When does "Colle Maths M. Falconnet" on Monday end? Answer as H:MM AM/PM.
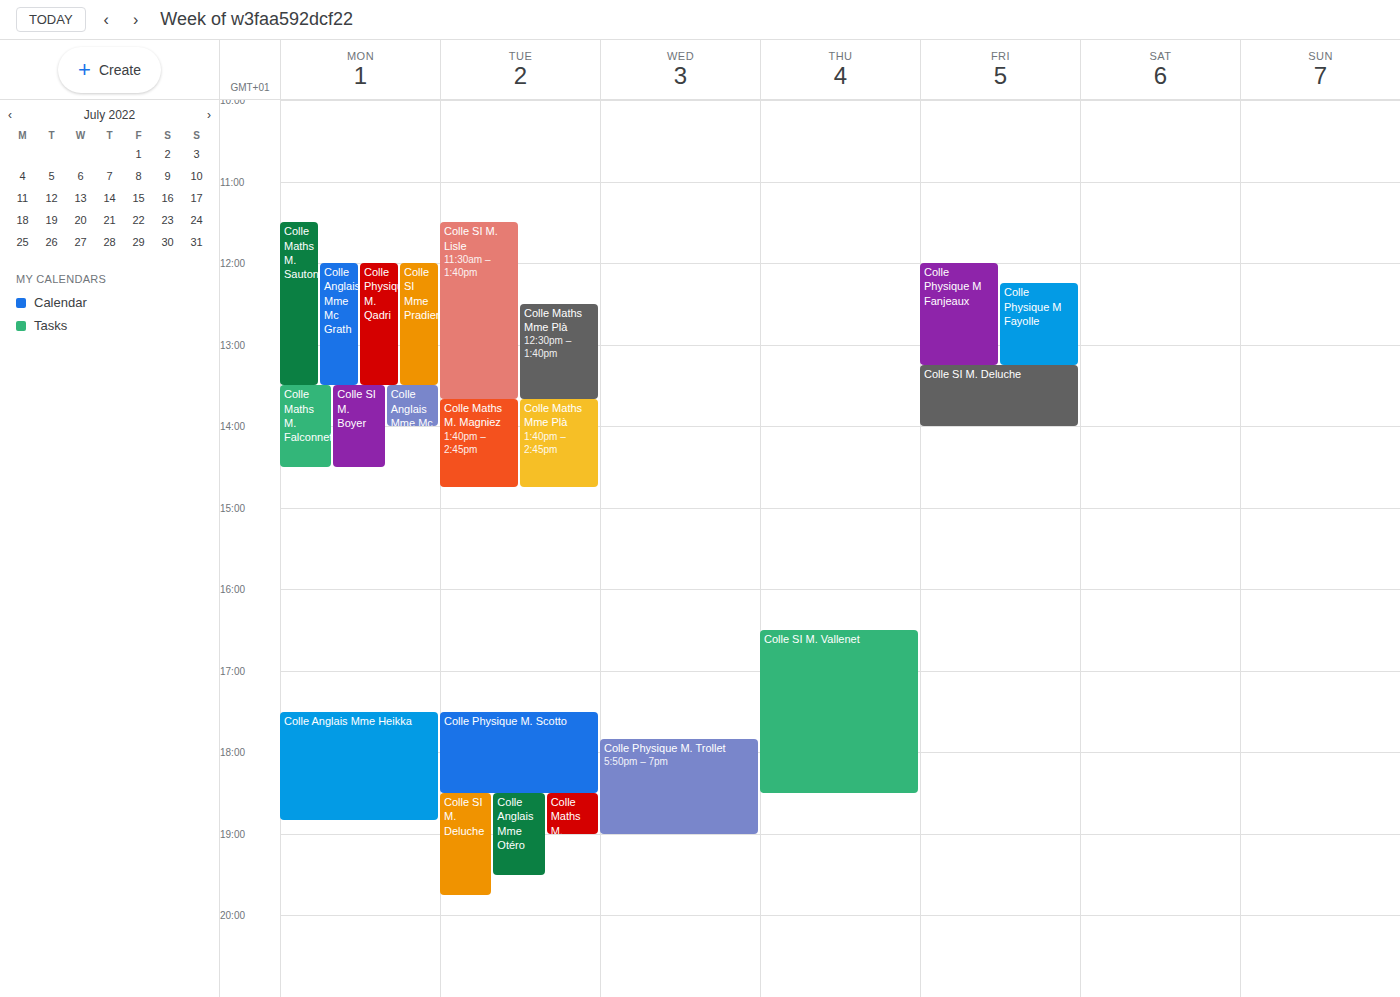
2:30 PM